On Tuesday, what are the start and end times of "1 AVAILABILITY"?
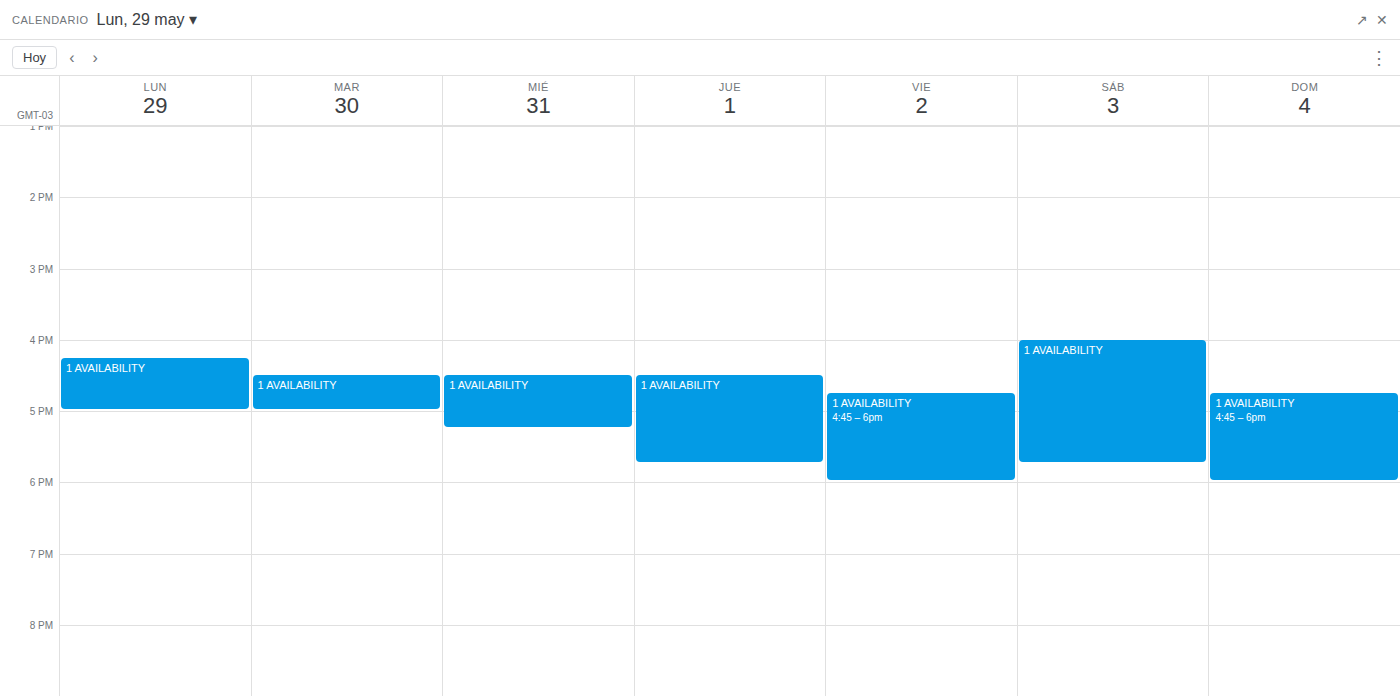
4:30 PM to 5:00 PM